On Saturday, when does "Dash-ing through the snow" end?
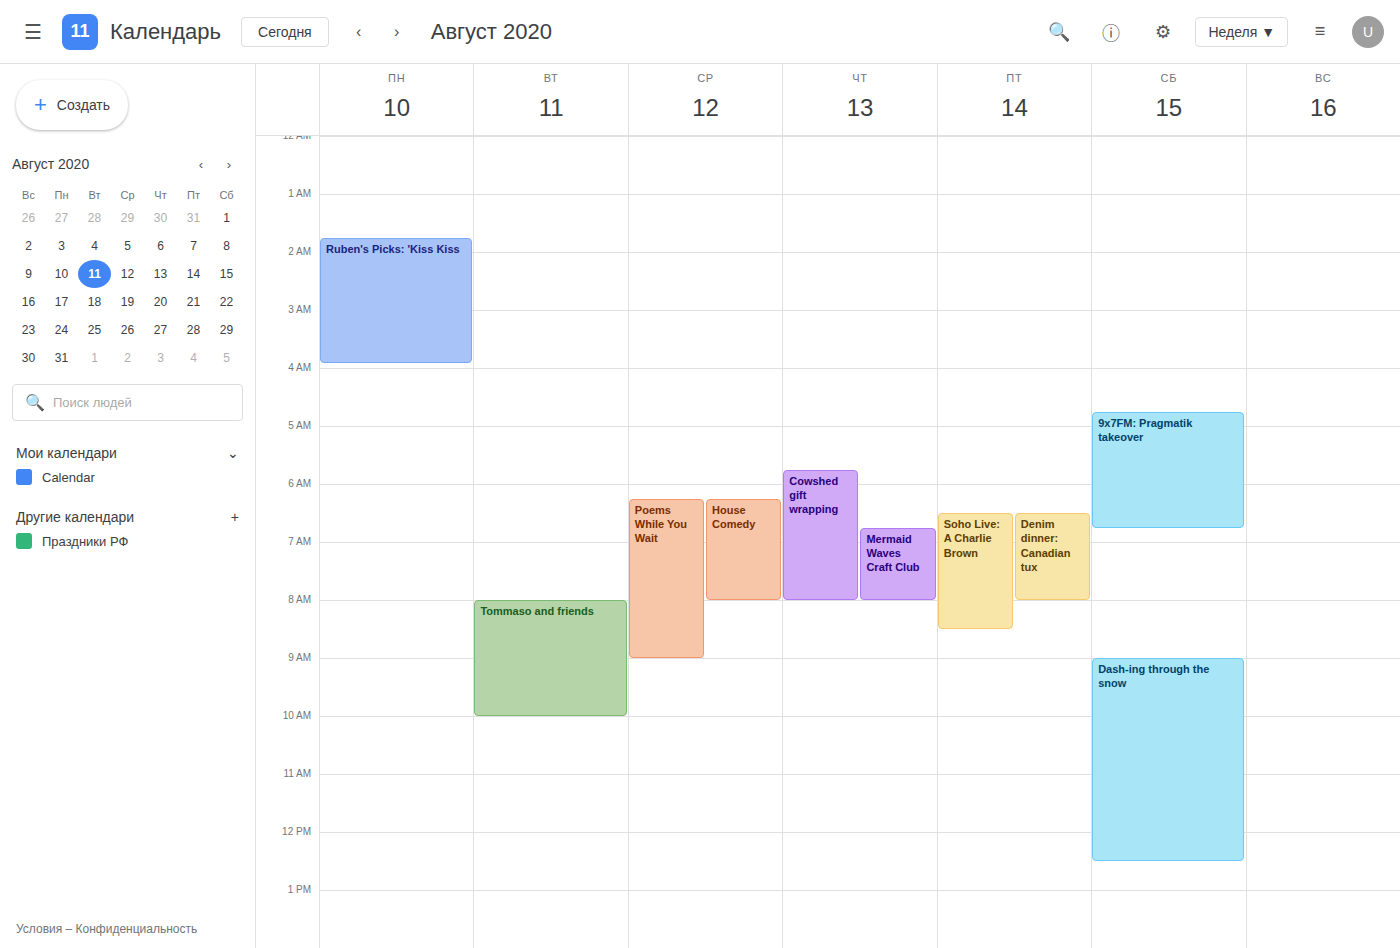
12:30 PM